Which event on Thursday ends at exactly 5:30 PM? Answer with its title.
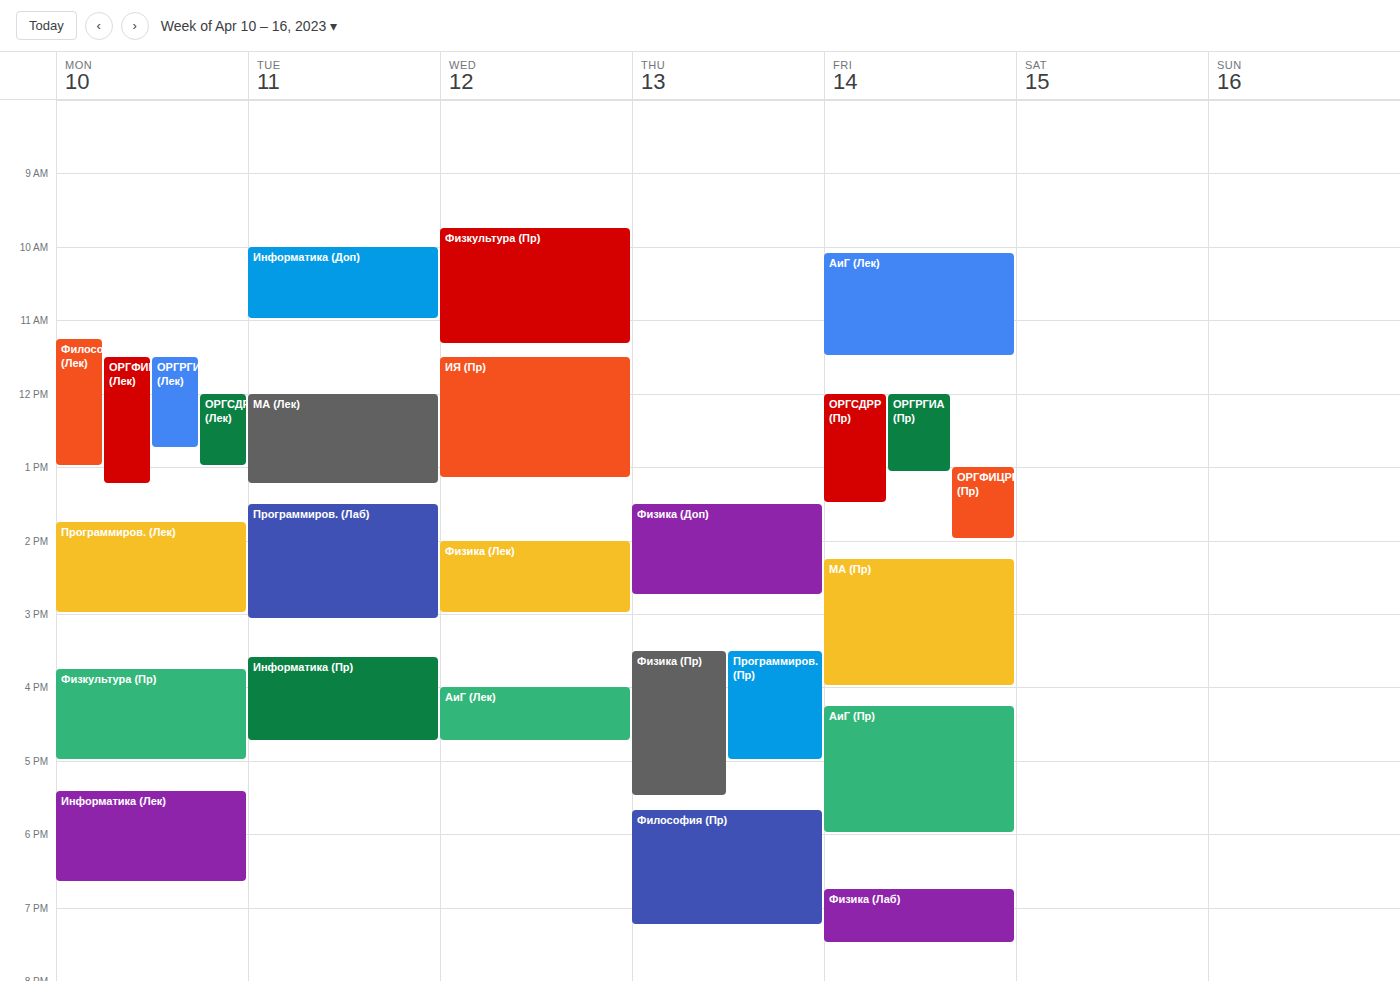
"Физика (Пр)"